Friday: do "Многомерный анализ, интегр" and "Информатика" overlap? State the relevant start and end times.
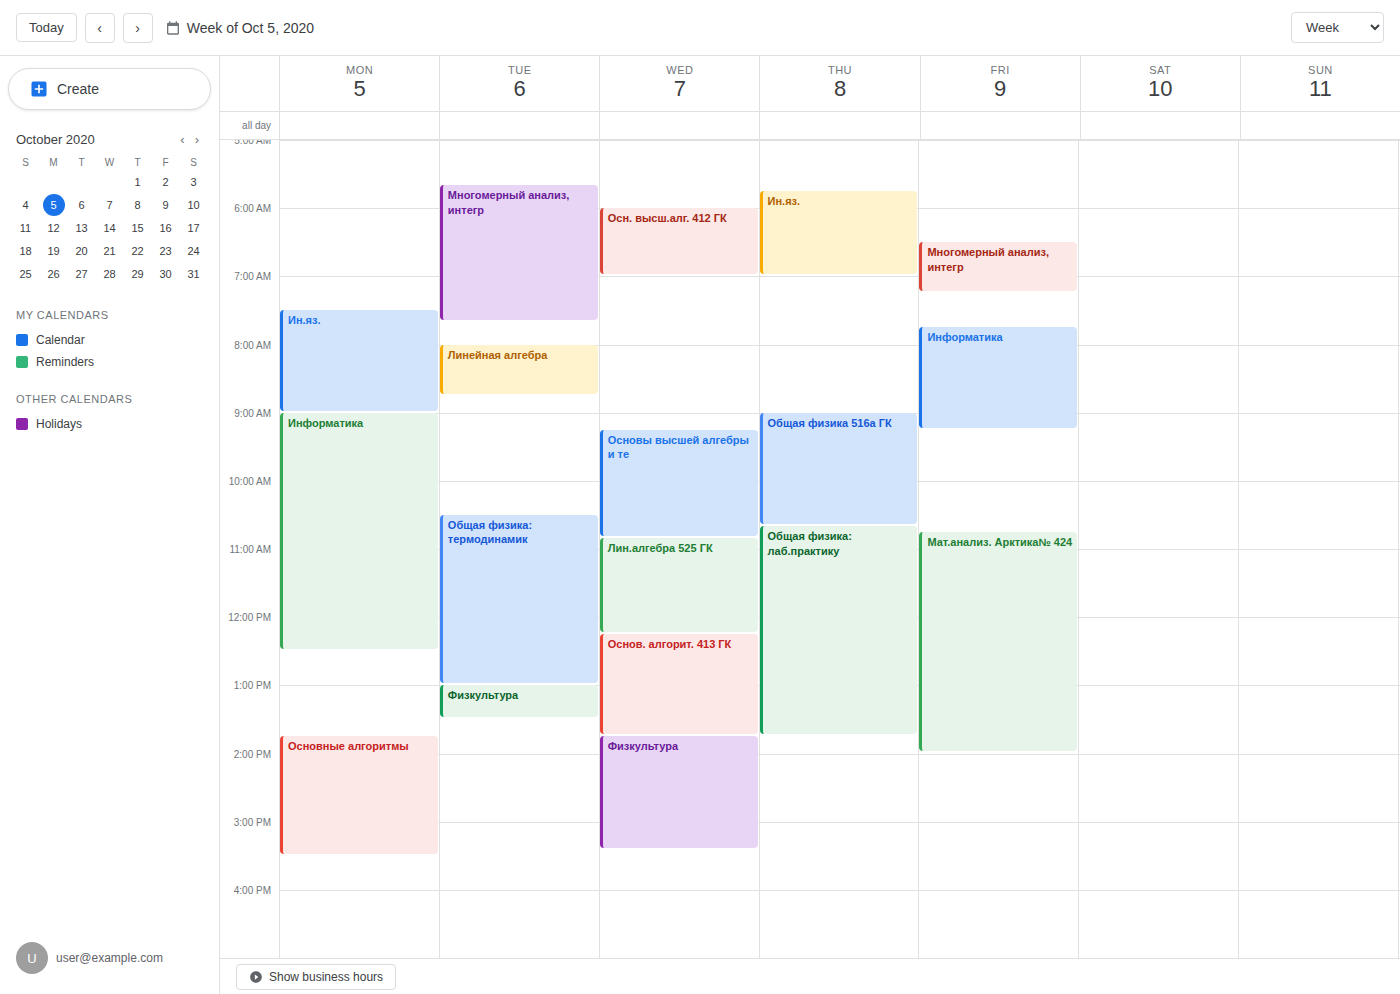
"Многомерный анализ, интегр" ends at 7:15 AM and "Информатика" starts at 7:45 AM -- no overlap.